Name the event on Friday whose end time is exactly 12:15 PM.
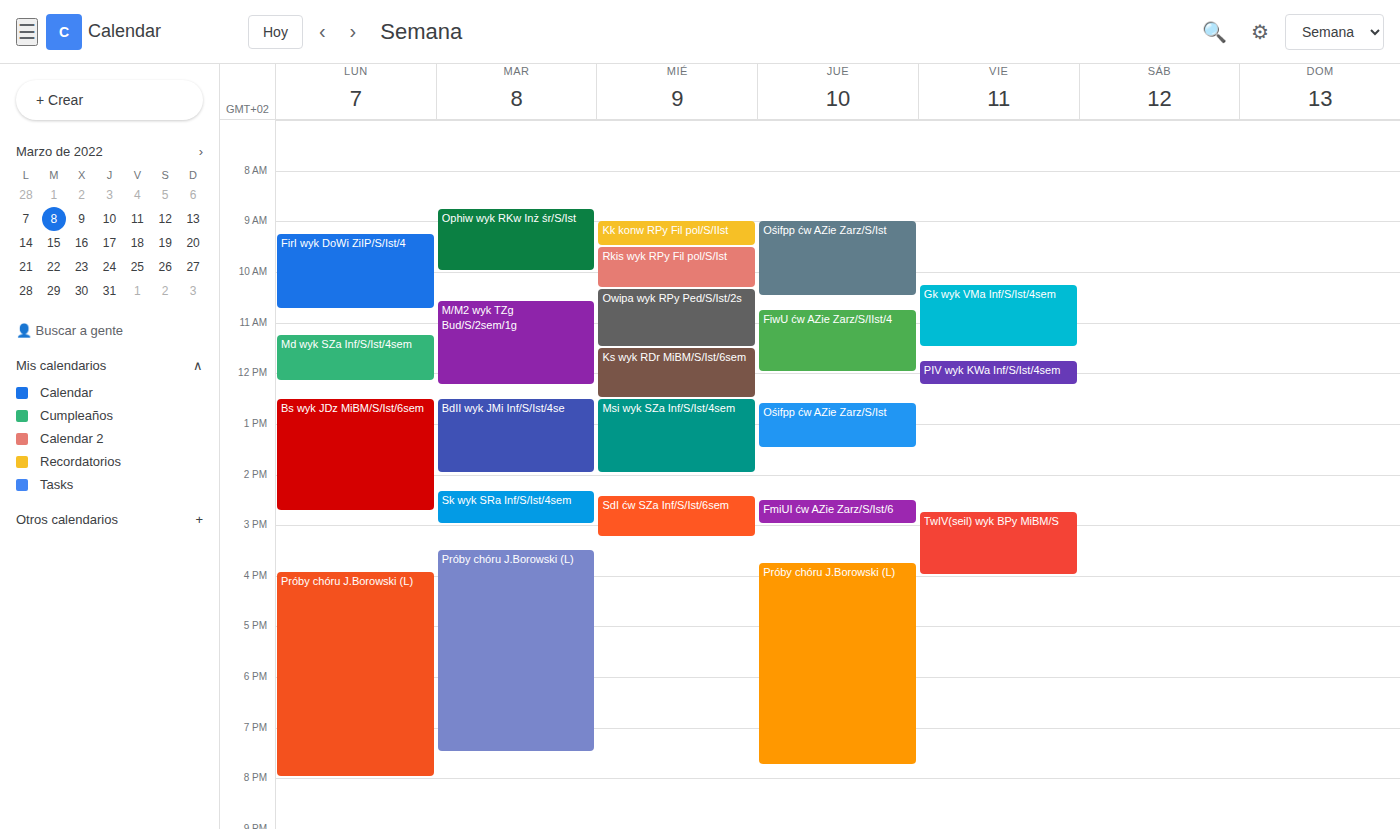
"PIV wyk KWa Inf/S/Ist/4sem"